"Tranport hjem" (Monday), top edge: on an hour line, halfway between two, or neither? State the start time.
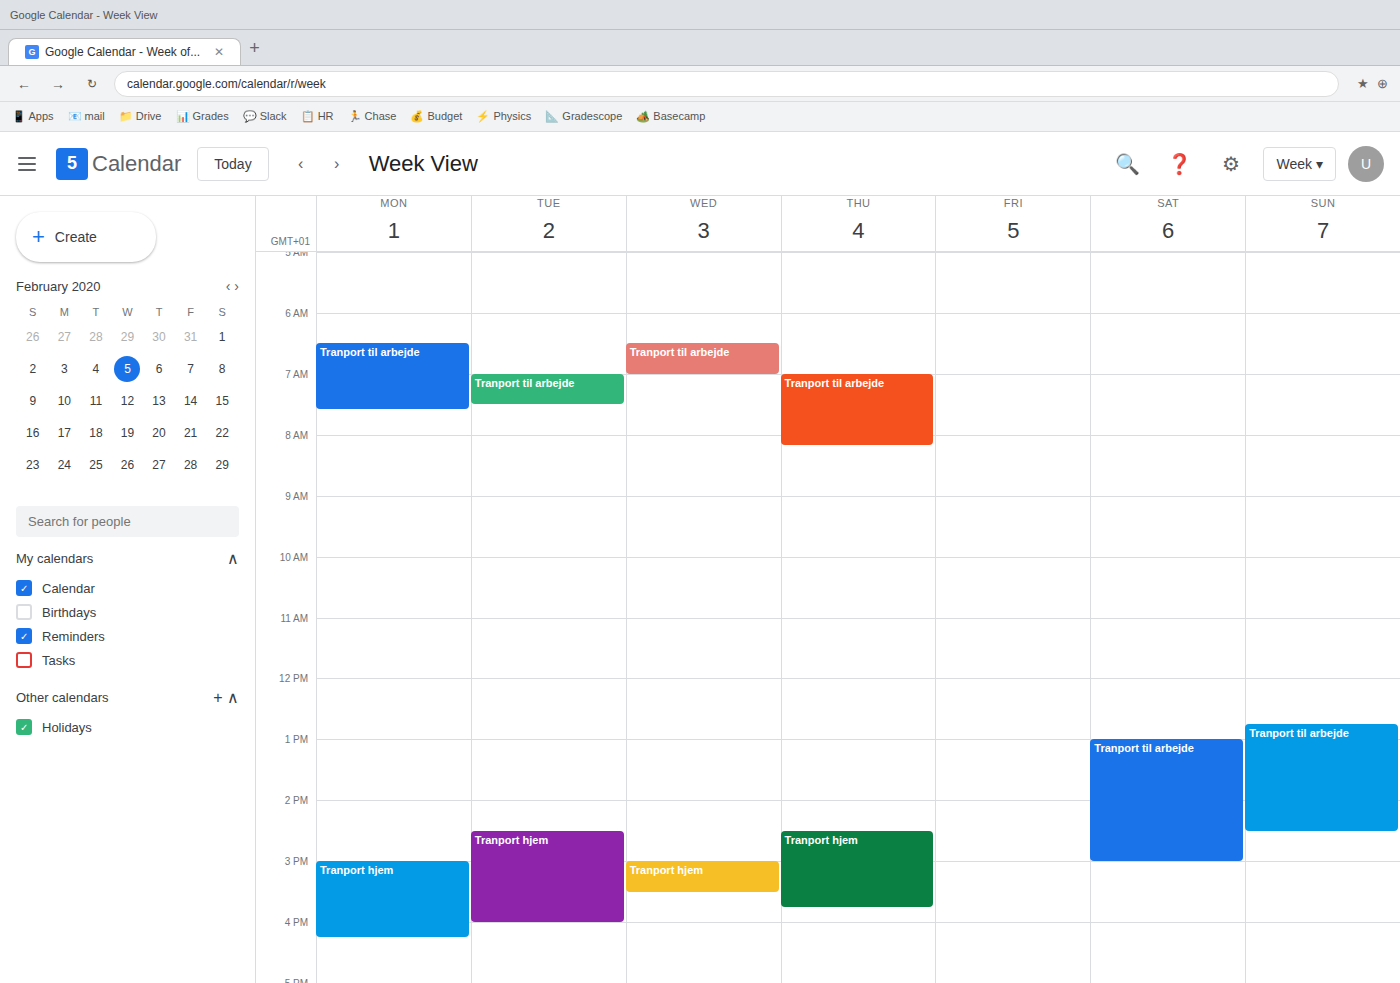
3:00 PM -- exactly on the 3 PM line.